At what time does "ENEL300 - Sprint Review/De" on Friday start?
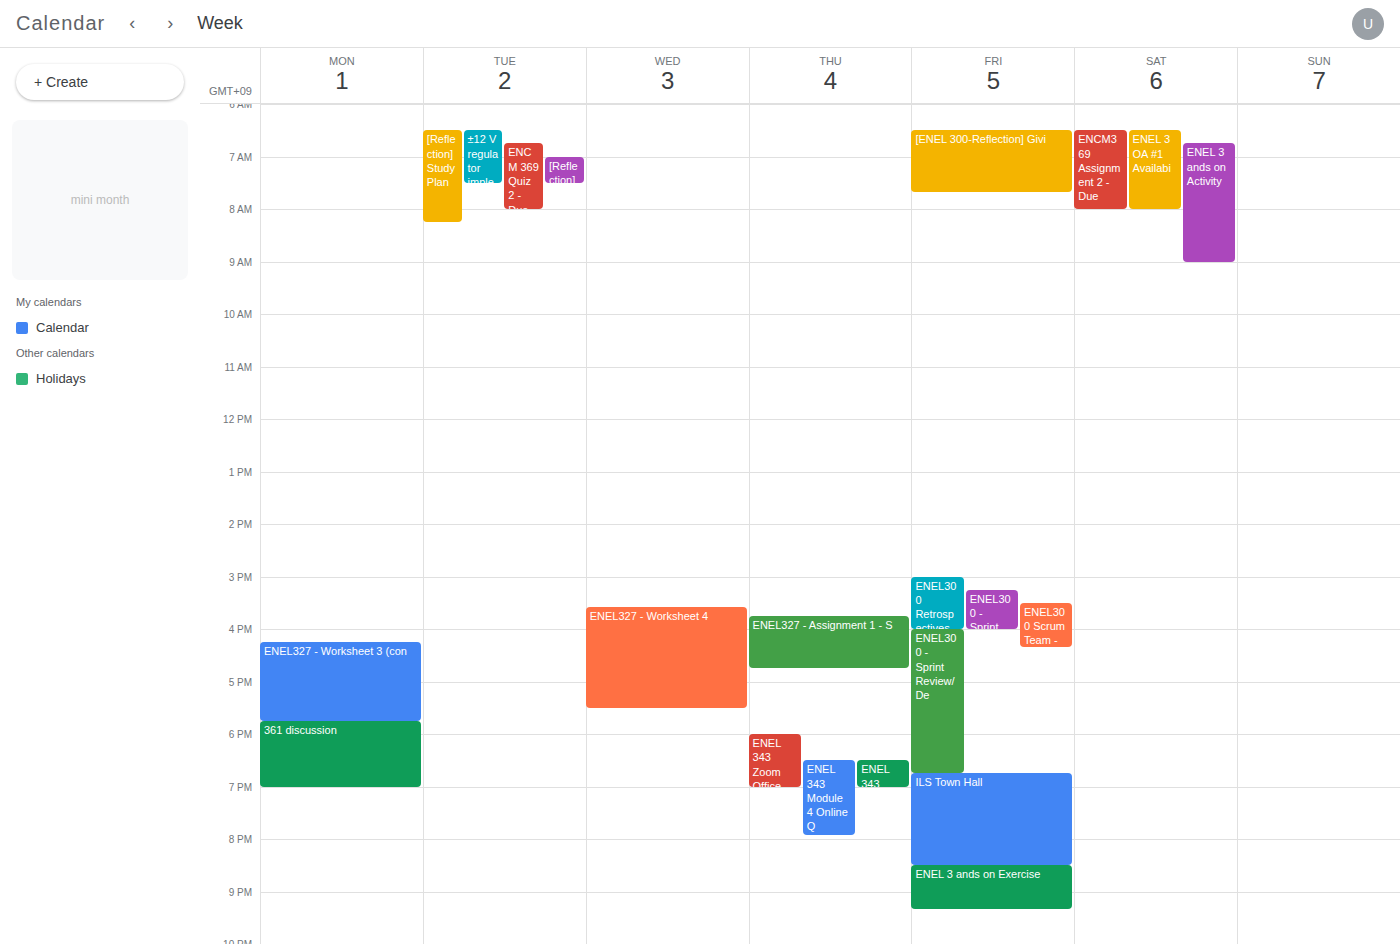
16:00